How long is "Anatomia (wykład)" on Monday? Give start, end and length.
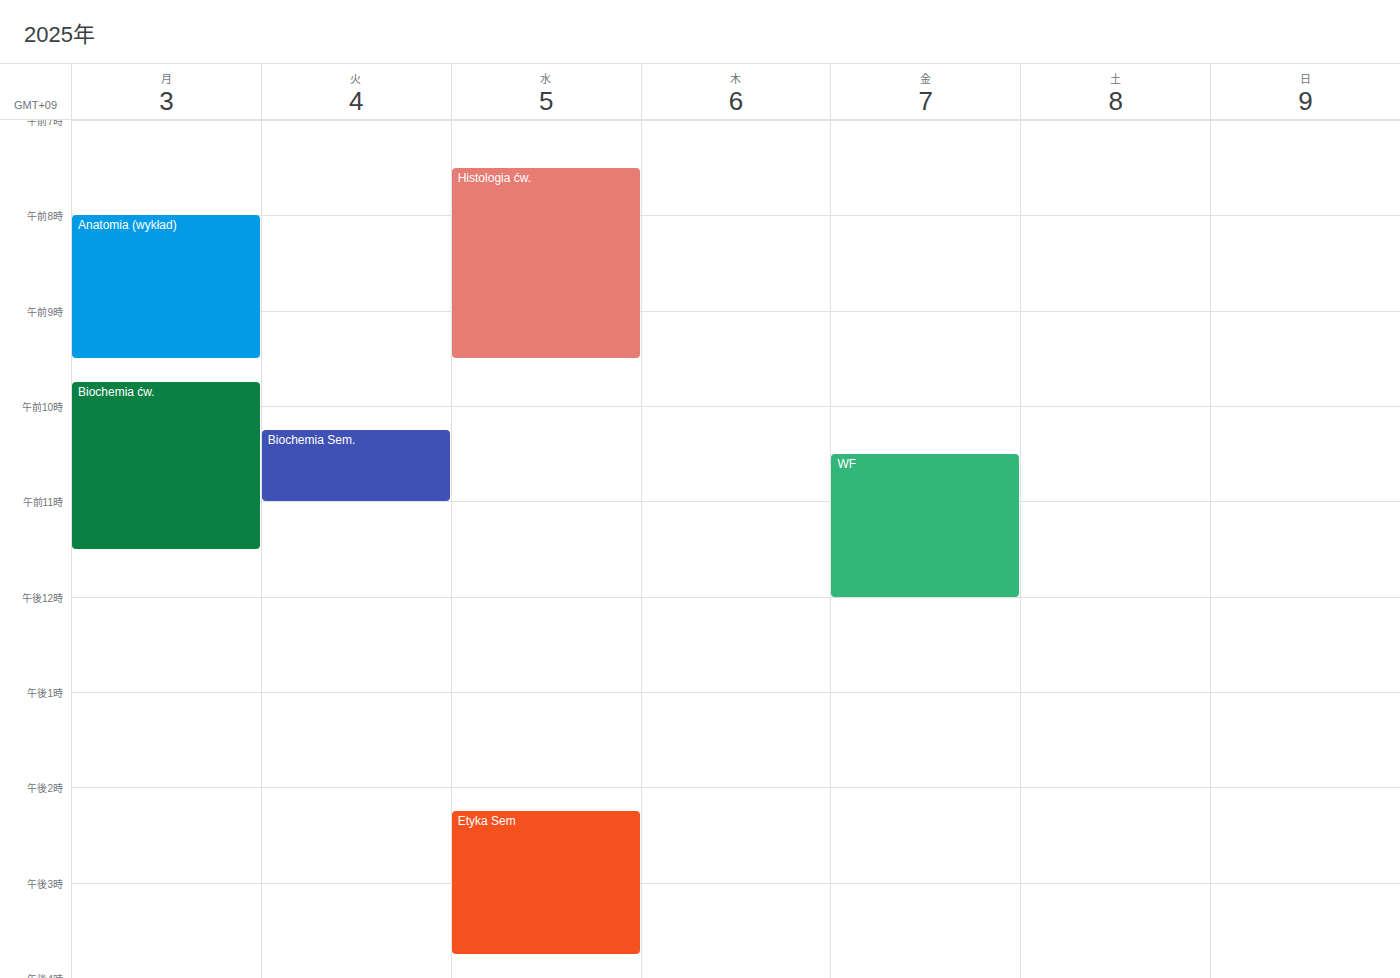
8:00 AM to 9:30 AM, 1 hour 30 minutes